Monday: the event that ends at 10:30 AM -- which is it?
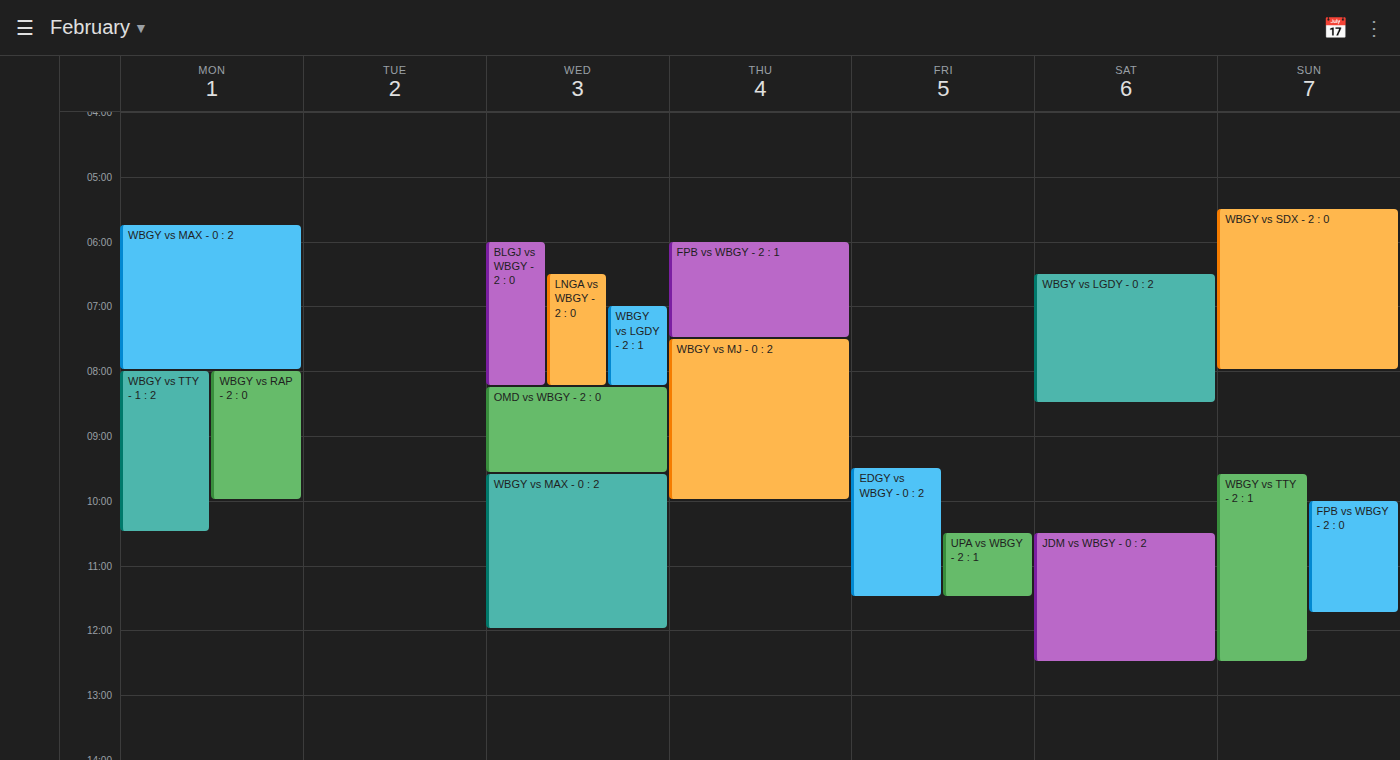
"WBGY vs TTY - 1 : 2"